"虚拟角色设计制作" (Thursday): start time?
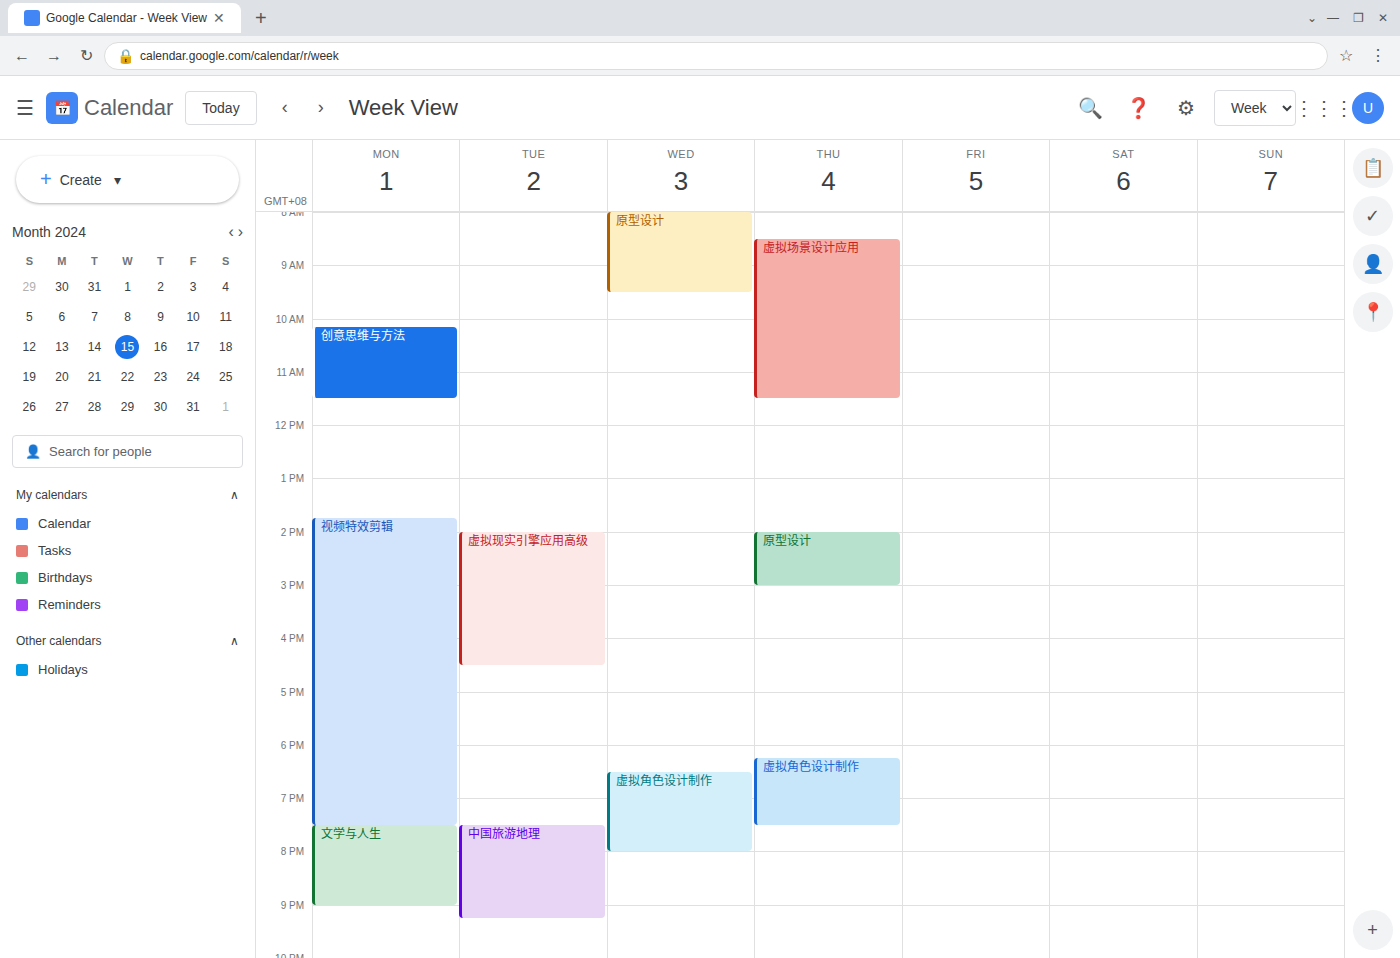
6:15 PM